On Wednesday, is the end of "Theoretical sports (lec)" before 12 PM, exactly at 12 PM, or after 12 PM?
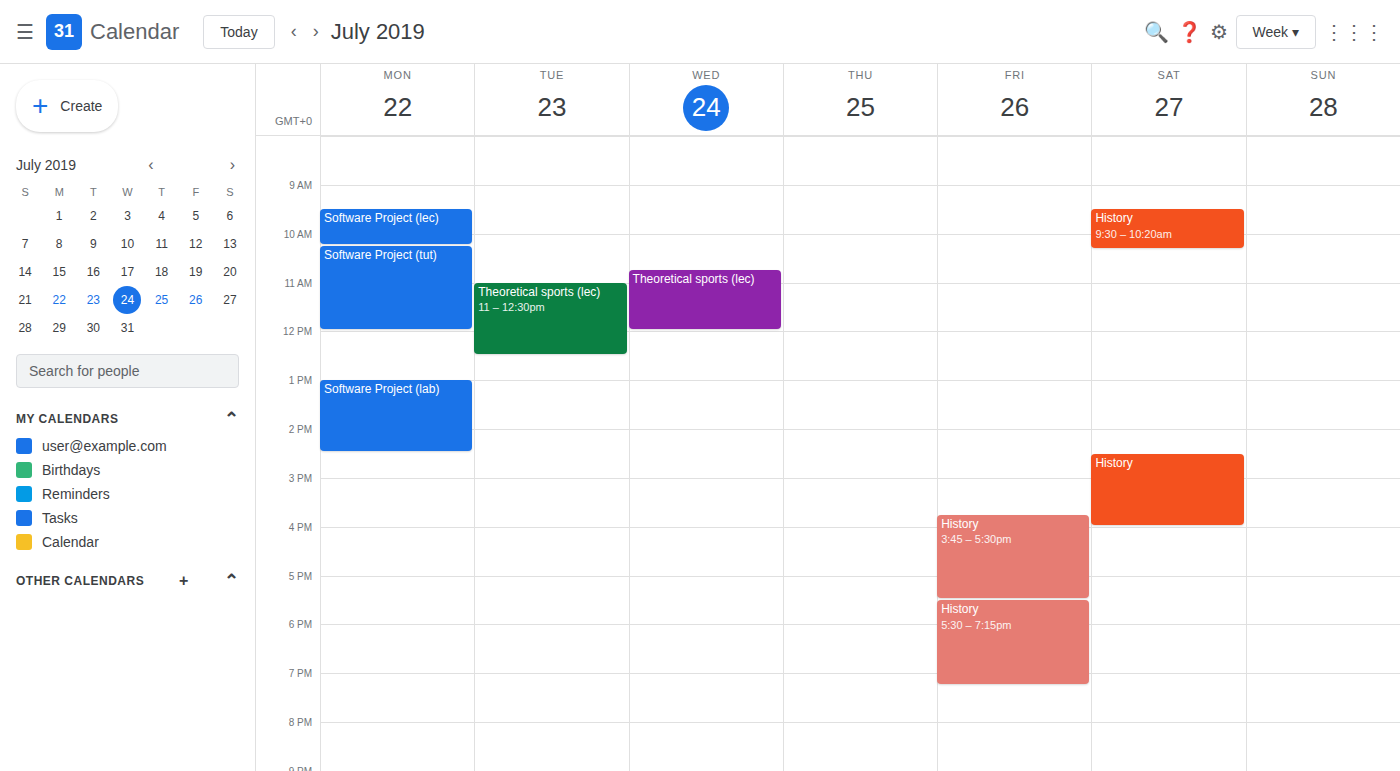
12:00 PM -- exactly at 12 PM, on the 12 PM line.